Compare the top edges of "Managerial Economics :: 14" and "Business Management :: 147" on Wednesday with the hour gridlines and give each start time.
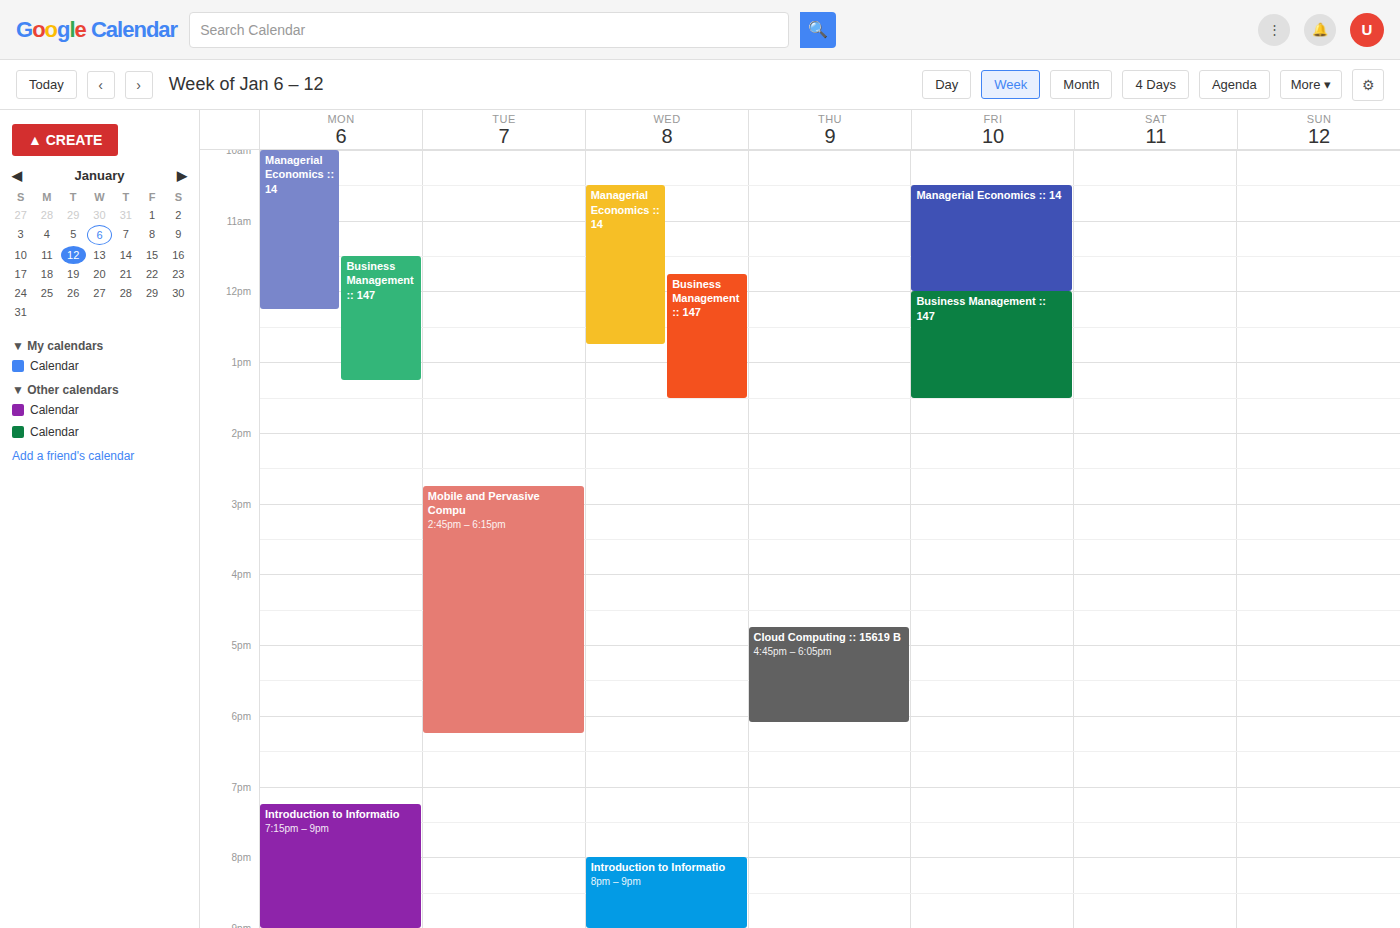
"Managerial Economics :: 14": 10:30 AM, halfway between the 10 AM and 11 AM lines. "Business Management :: 147": 11:45 AM, neither: three quarters of the way from the 11 AM line to the 12 PM line.